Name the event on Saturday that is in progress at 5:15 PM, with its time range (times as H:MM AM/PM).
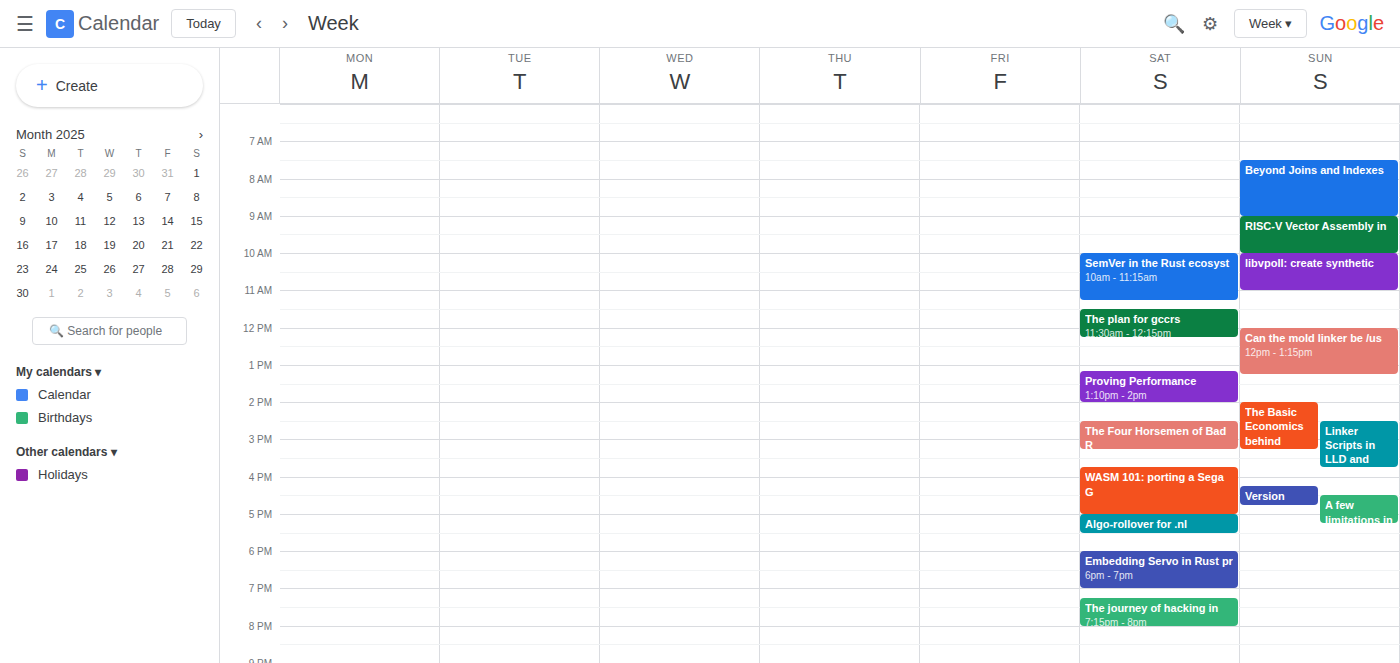
"Algo-rollover for .nl", 5:00 PM to 5:30 PM